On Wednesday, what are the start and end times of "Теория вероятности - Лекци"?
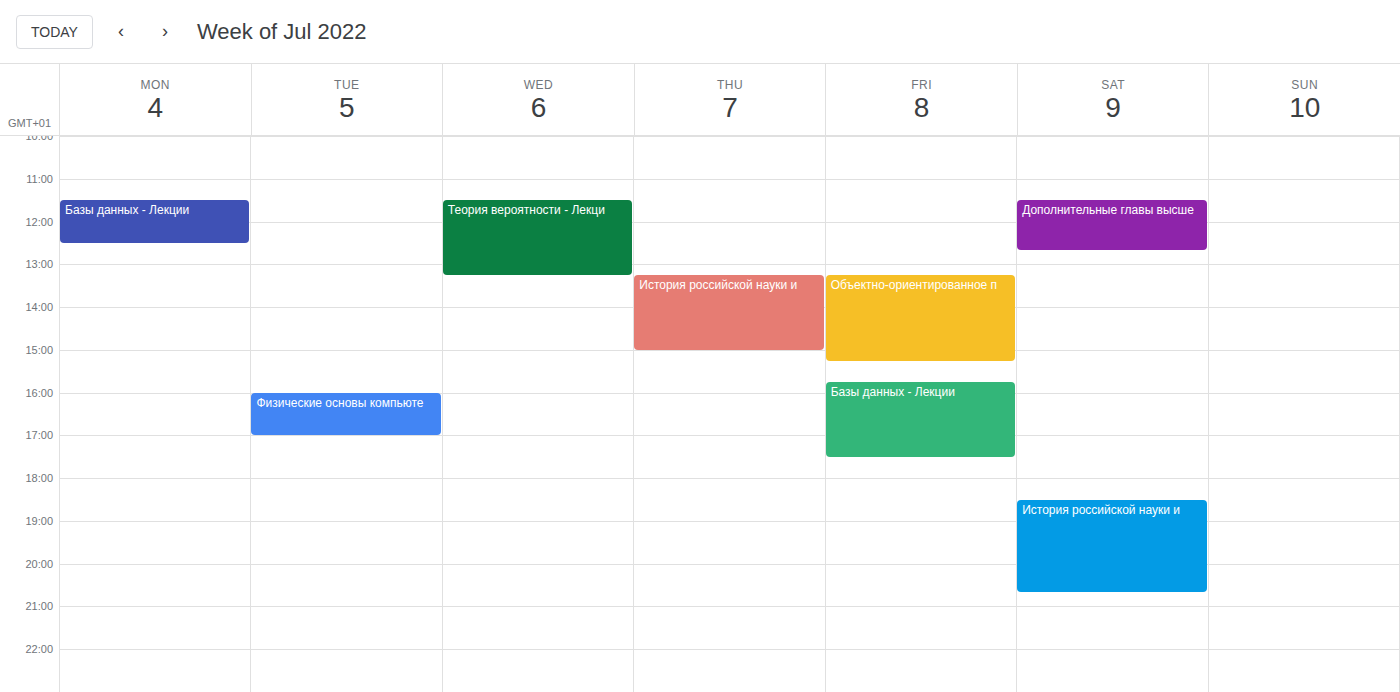
11:30 AM to 1:15 PM